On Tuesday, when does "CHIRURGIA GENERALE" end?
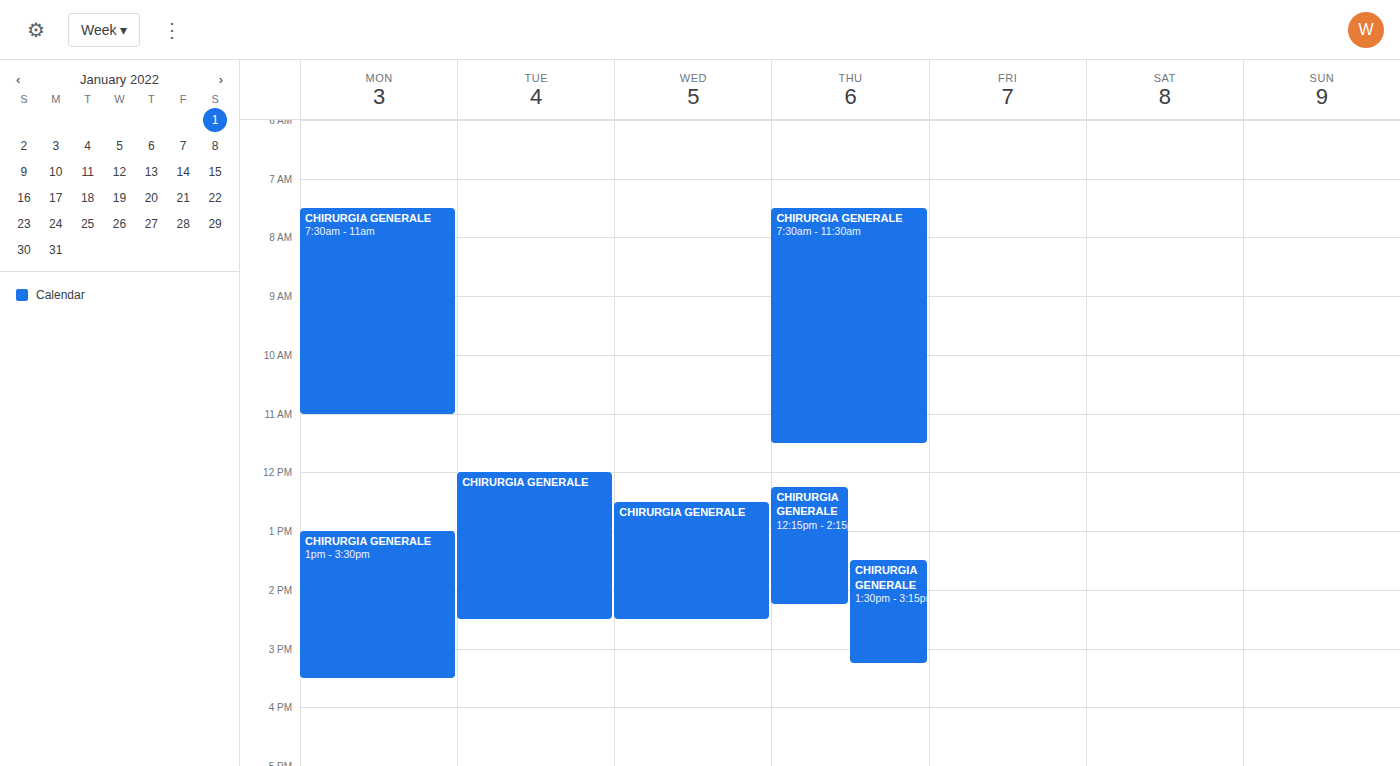
2:30 PM